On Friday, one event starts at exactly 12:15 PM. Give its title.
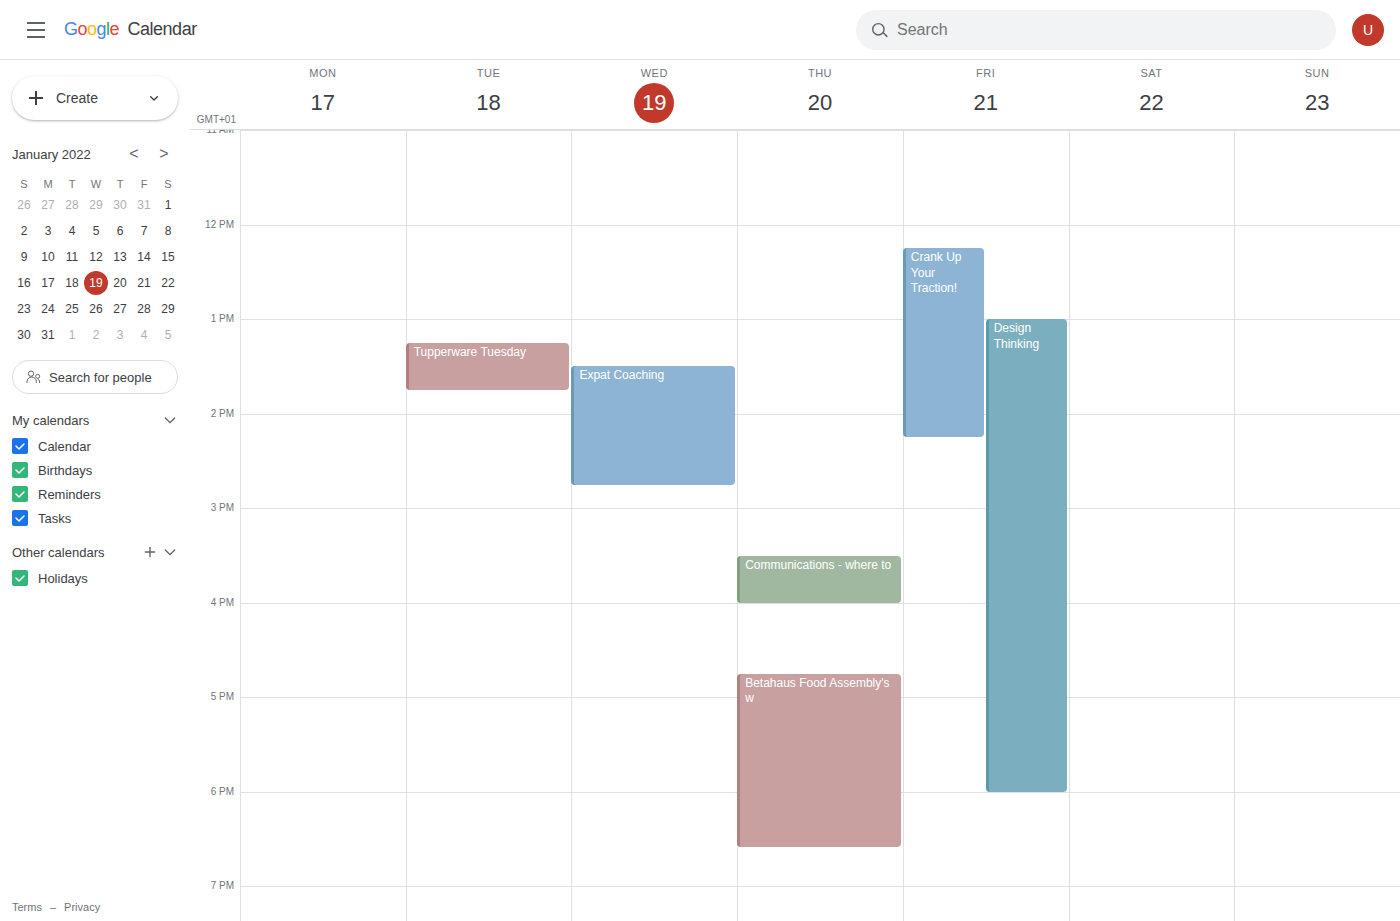
"Crank Up Your Traction!"